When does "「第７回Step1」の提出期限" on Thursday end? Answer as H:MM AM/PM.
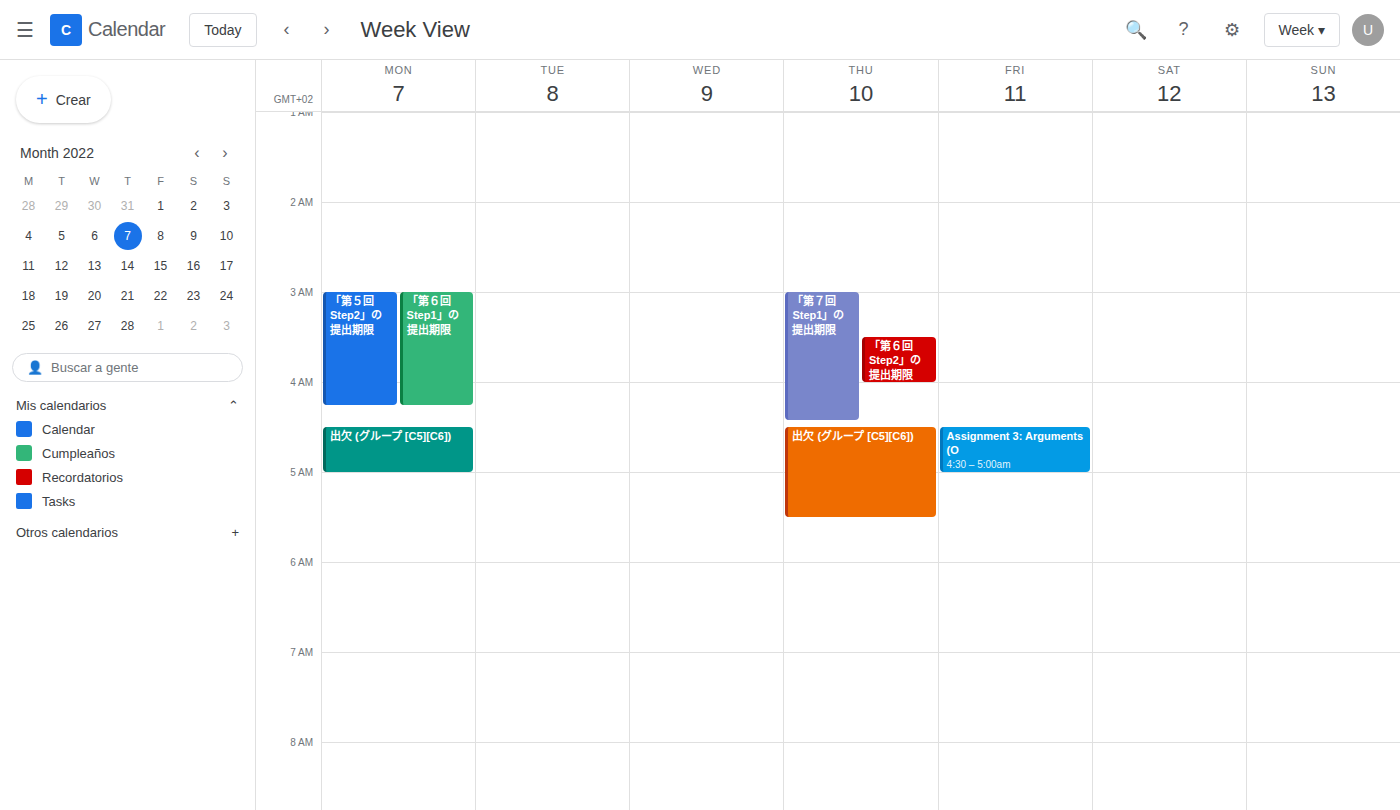
4:25 AM